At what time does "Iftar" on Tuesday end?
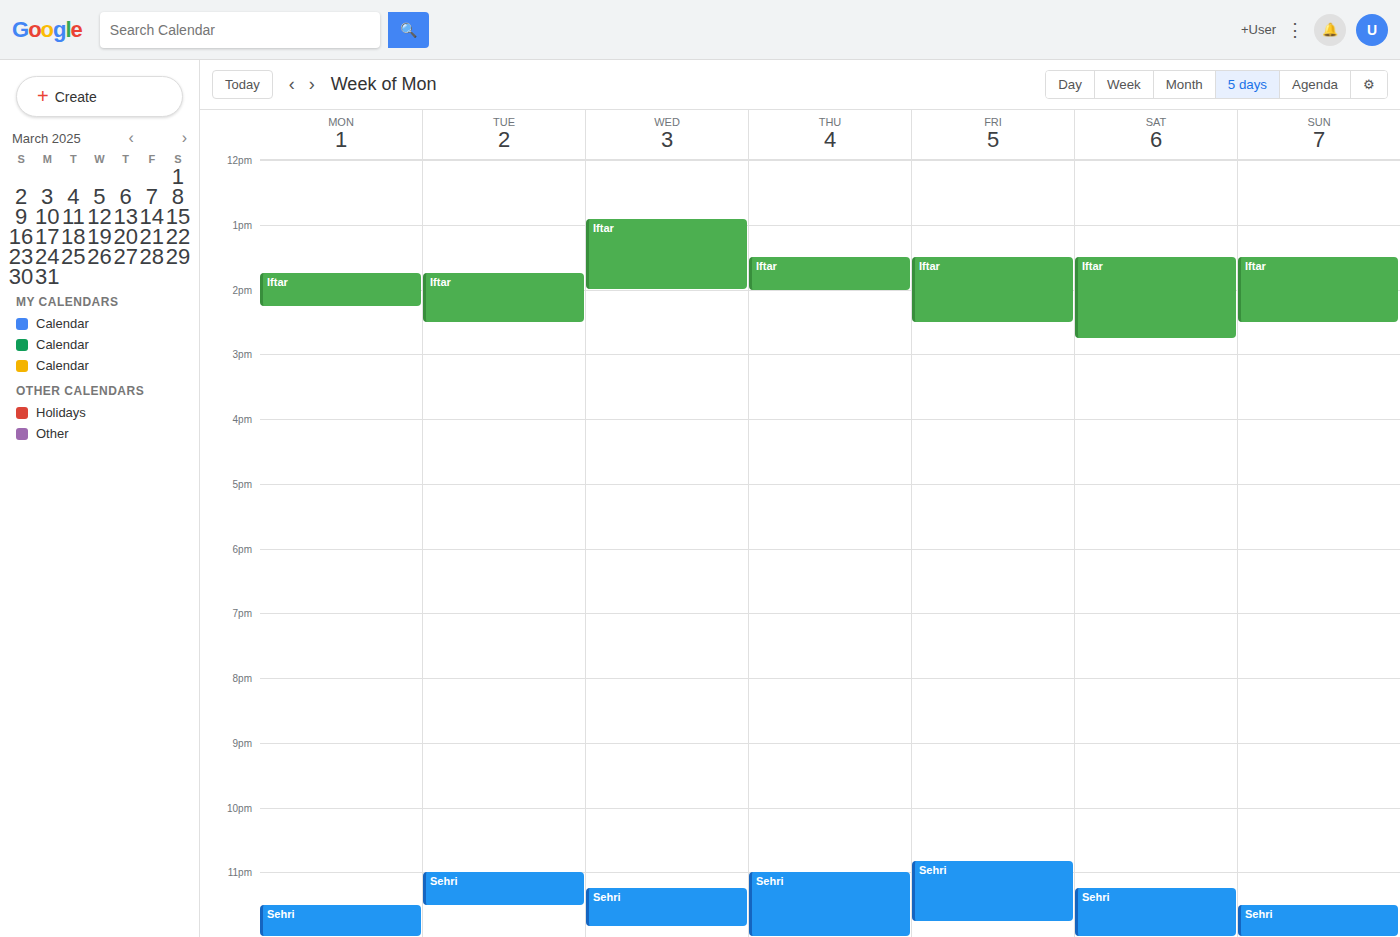
2:30 PM